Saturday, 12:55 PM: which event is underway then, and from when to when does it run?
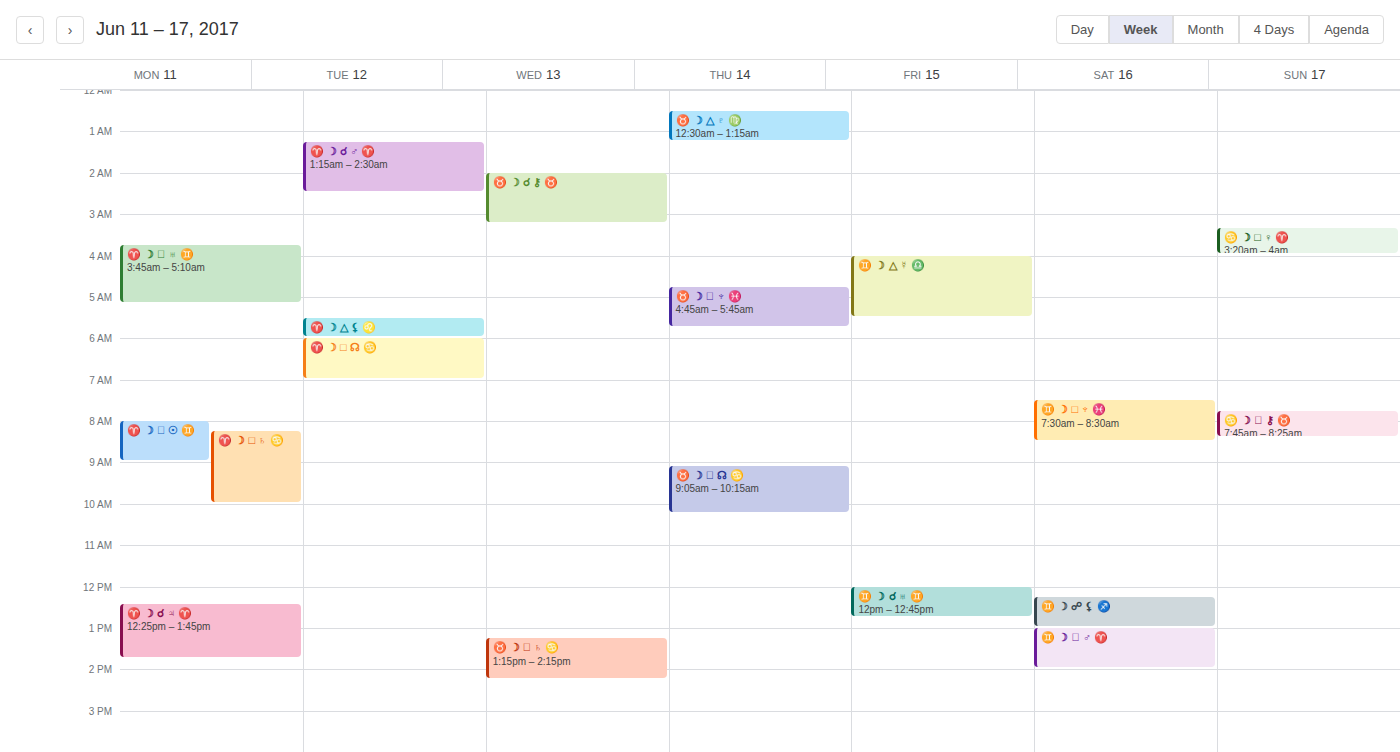
"♊️ ☽ ☍ ⚸ ♐️", 12:15 PM to 1:00 PM